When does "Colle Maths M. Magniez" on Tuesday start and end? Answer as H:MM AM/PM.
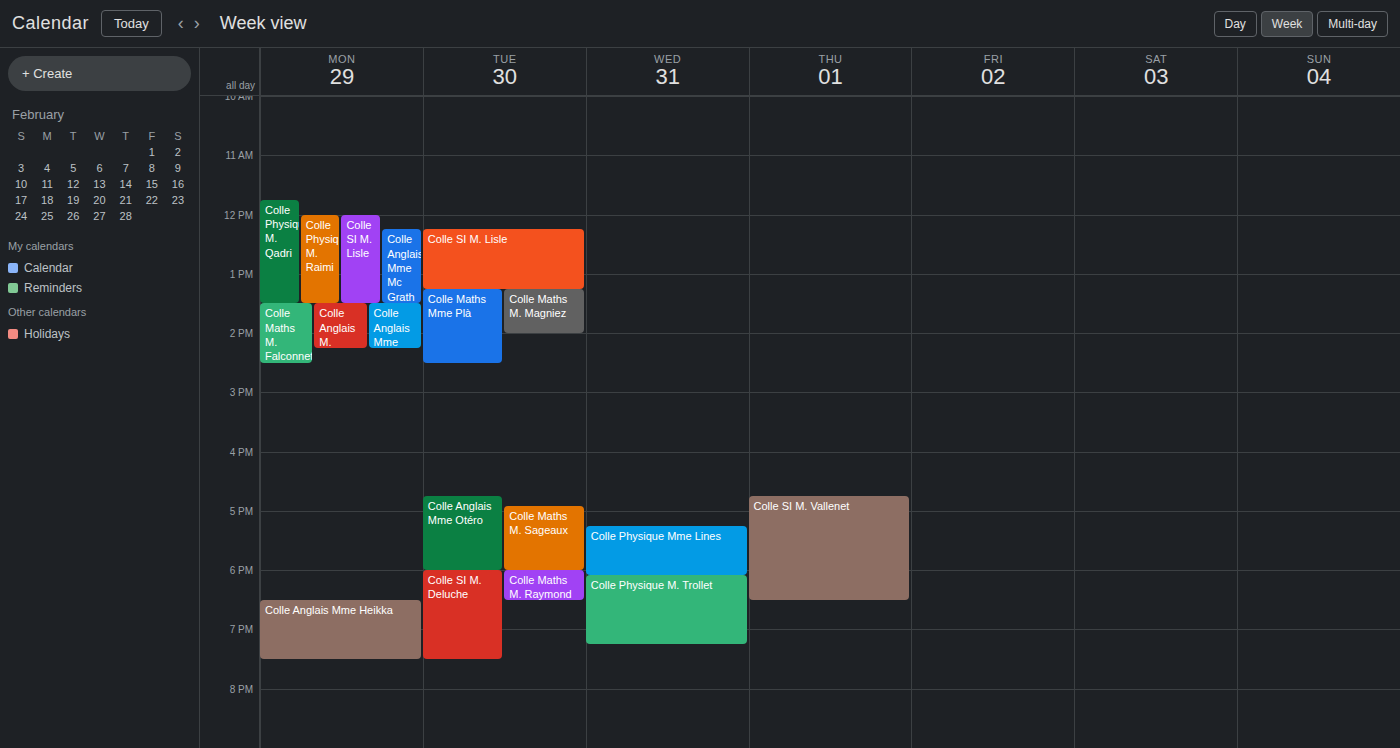
1:15 PM to 2:00 PM